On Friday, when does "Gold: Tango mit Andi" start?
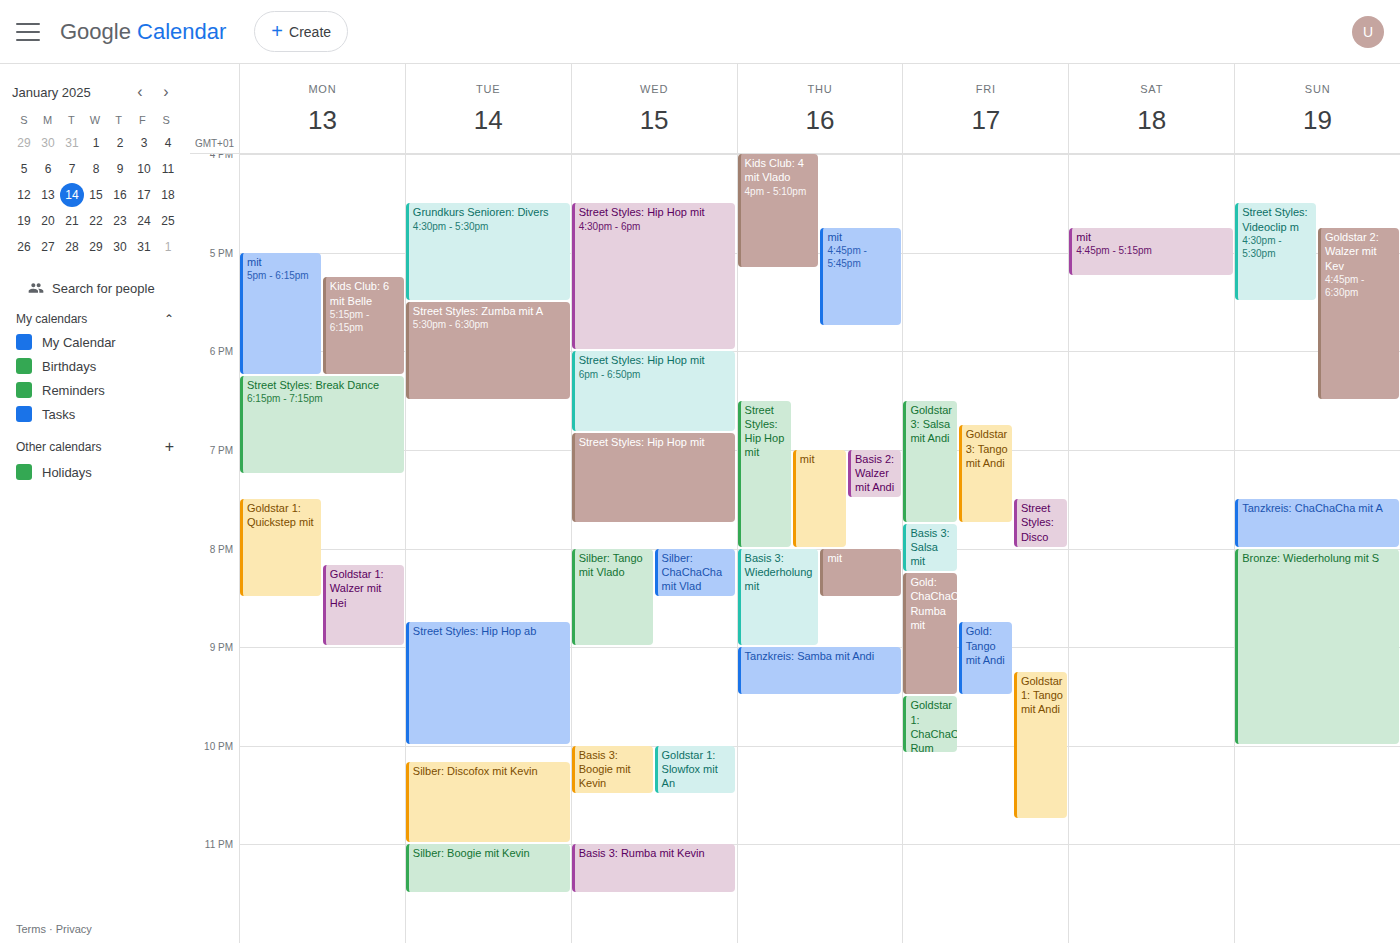
8:45 PM